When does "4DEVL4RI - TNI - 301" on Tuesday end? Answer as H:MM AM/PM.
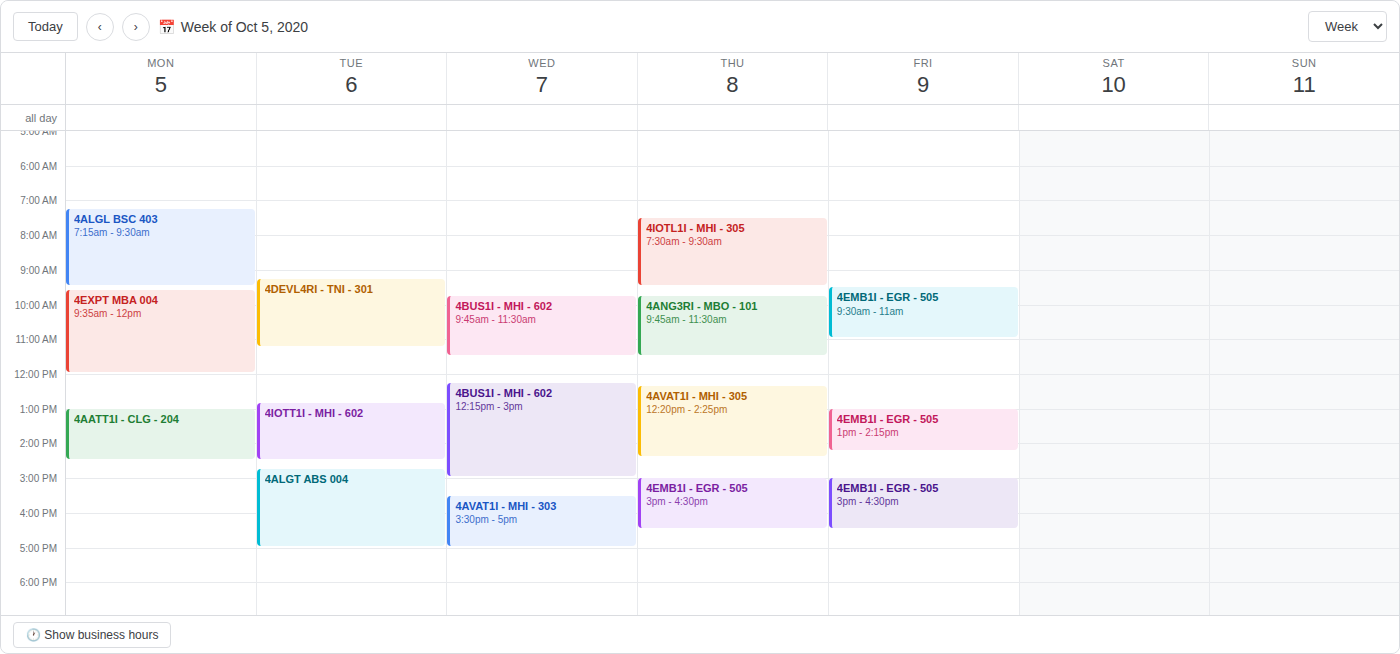
11:15 AM